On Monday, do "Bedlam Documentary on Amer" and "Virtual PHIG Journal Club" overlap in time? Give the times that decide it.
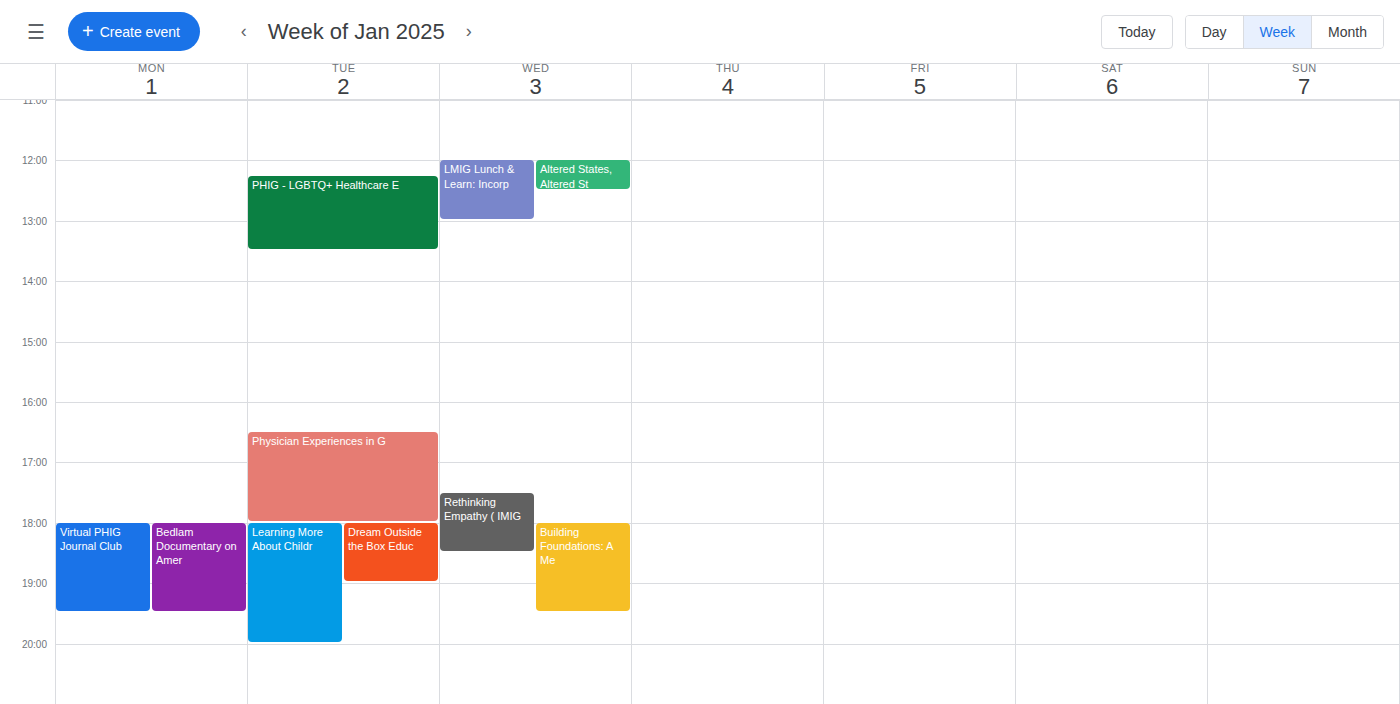
"Virtual PHIG Journal Club" runs 6:00 PM to 7:30 PM, inside "Bedlam Documentary on Amer" -- they overlap.